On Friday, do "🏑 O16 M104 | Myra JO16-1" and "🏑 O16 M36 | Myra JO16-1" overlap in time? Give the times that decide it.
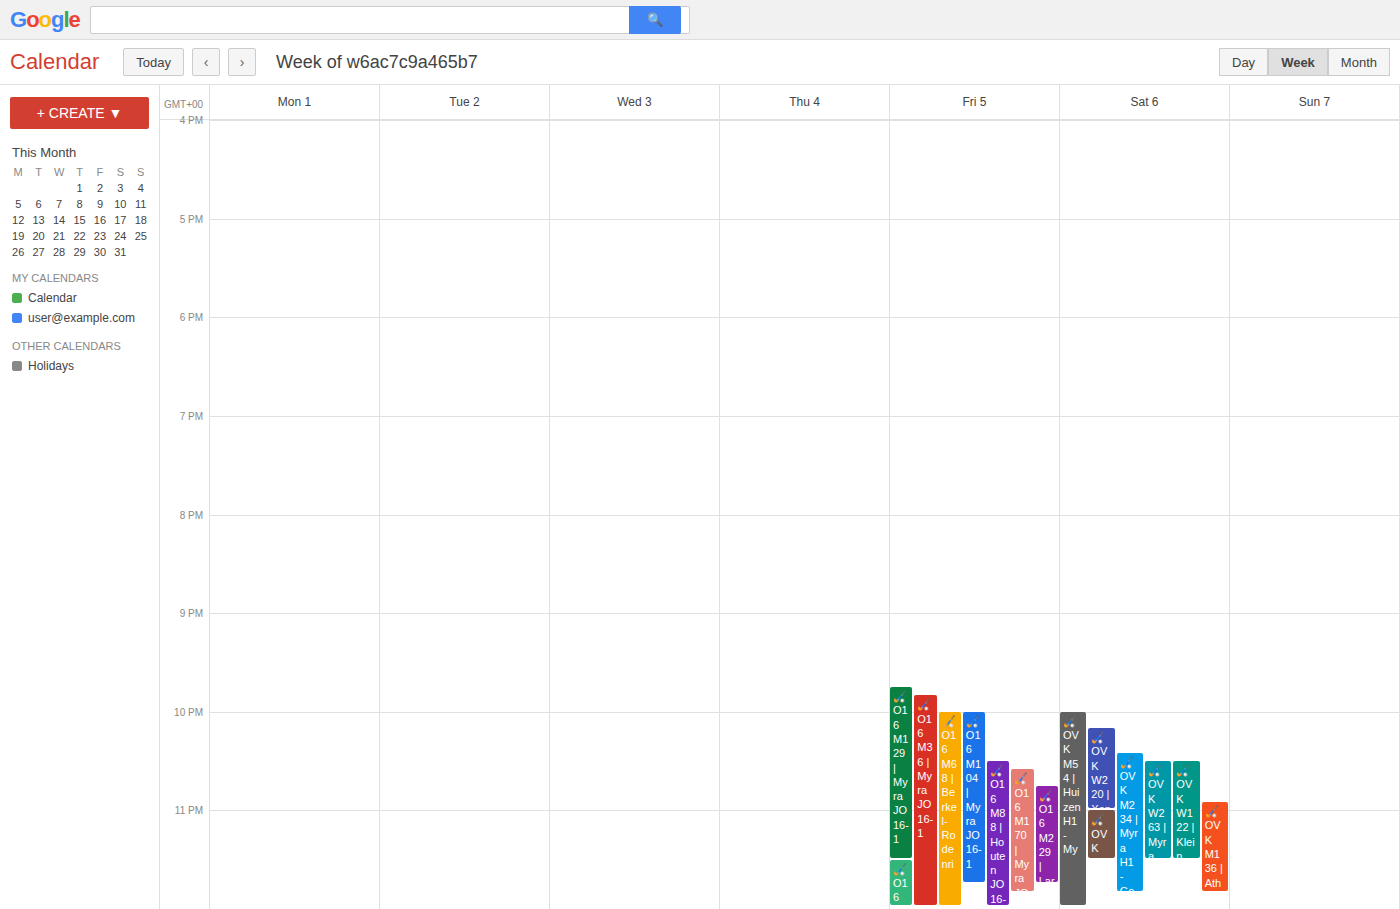
"🏑 O16 M104 | Myra JO16-1" runs 10:00 PM to 11:45 PM, inside "🏑 O16 M36 | Myra JO16-1" -- they overlap.